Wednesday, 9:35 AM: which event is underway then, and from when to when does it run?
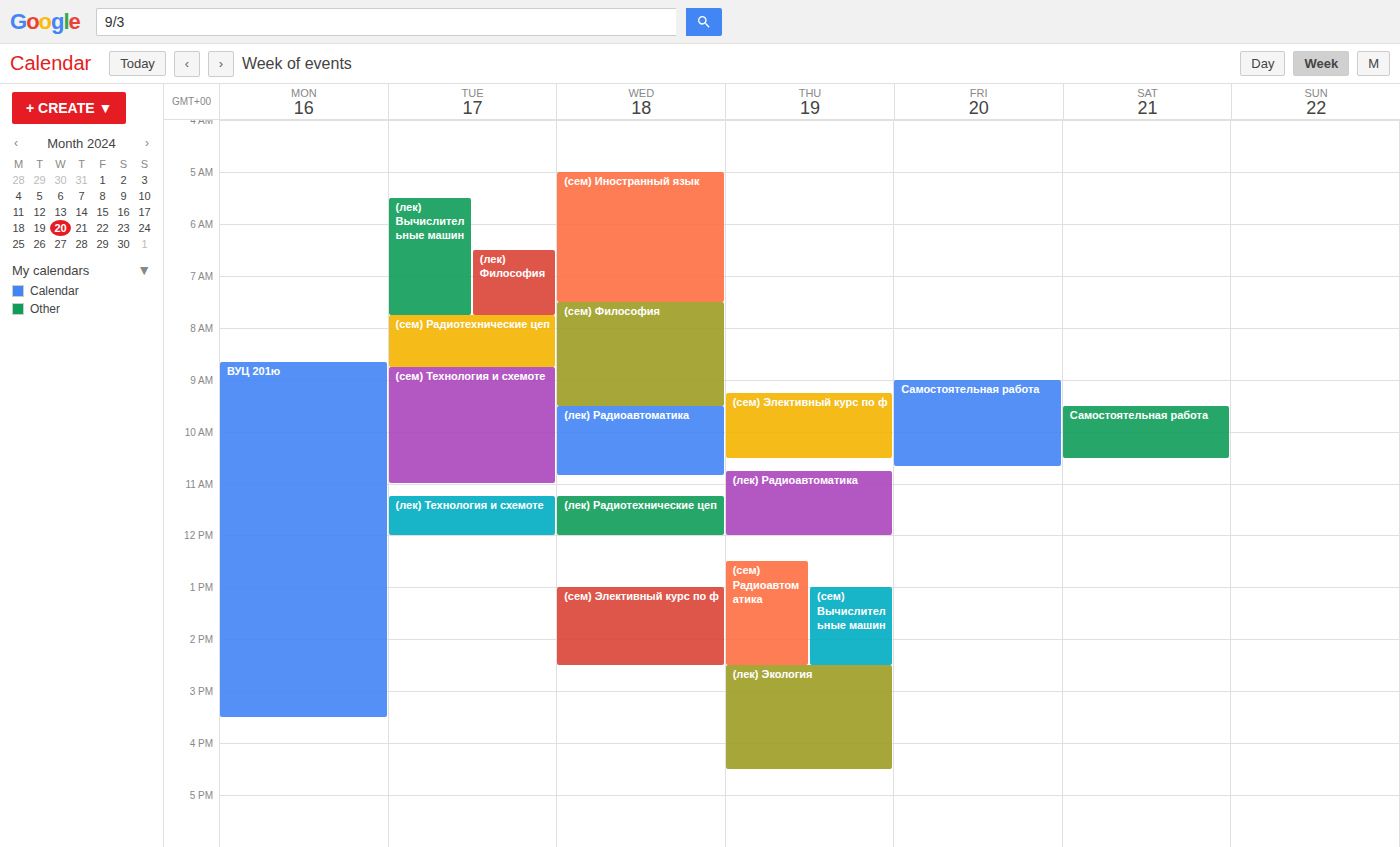
"(лек) Радиоавтоматика", 9:30 AM to 10:50 AM